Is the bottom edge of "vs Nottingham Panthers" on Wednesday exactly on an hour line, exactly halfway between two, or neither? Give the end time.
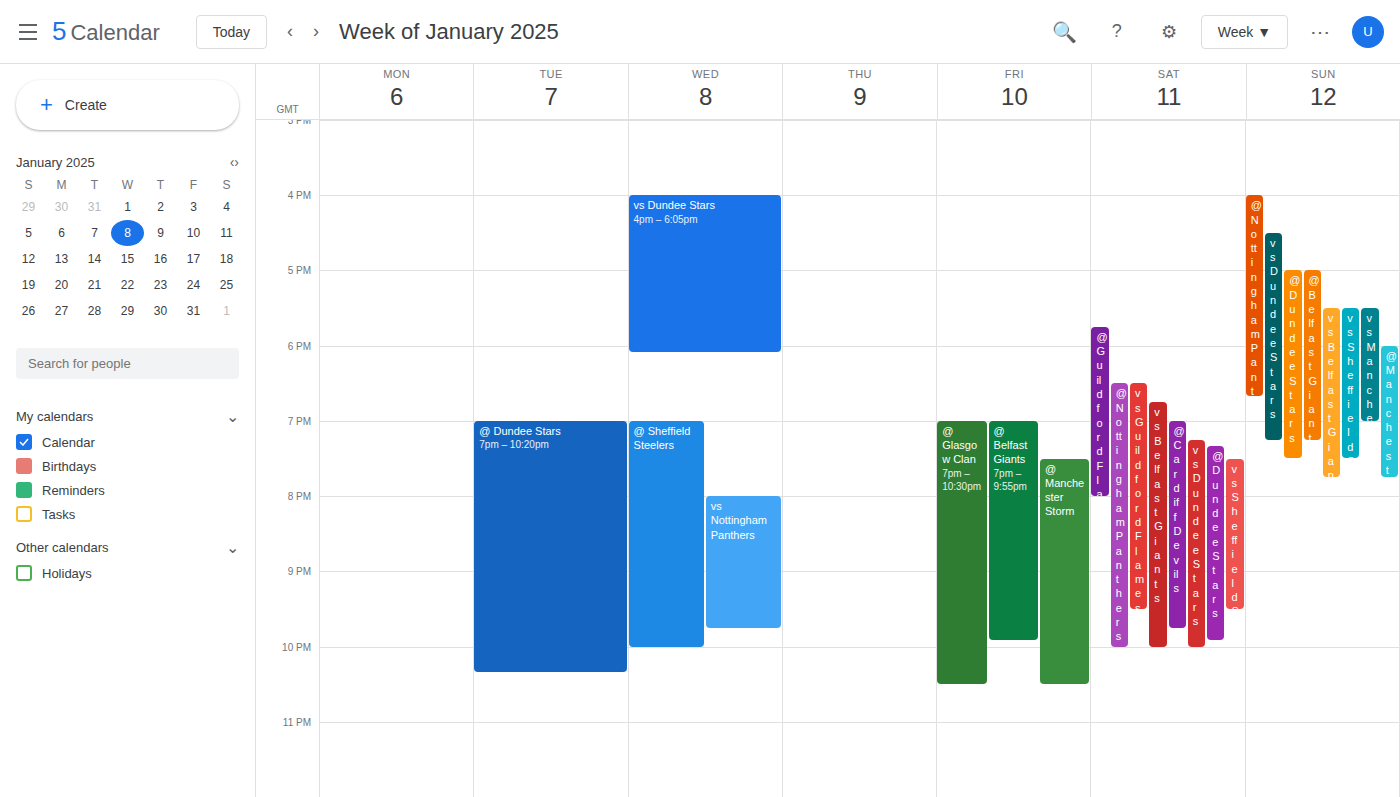
9:45 PM -- neither: three quarters of the way from the 9 PM line to the 10 PM line.